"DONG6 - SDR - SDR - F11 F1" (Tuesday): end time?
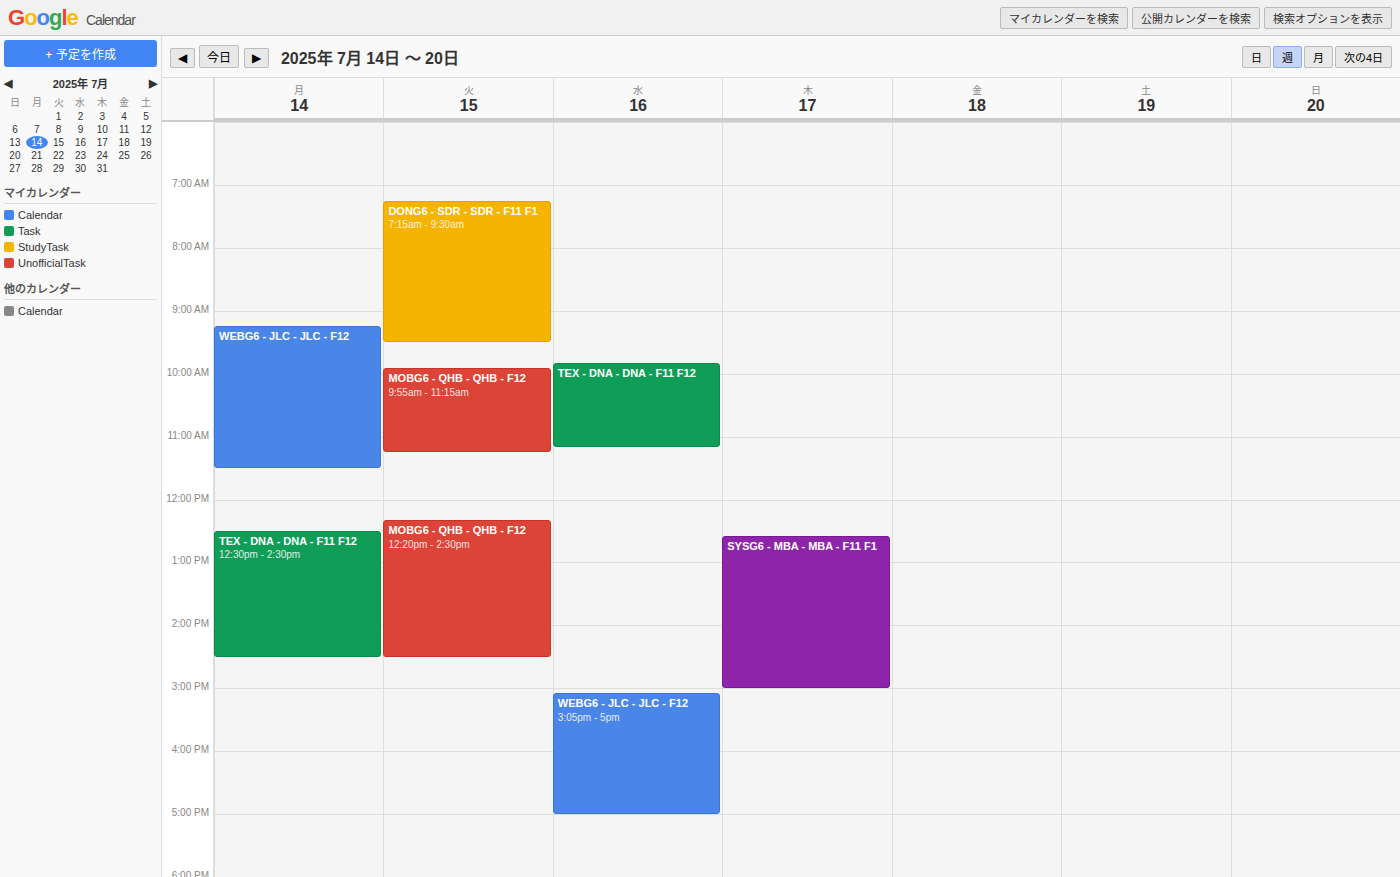
9:30 AM